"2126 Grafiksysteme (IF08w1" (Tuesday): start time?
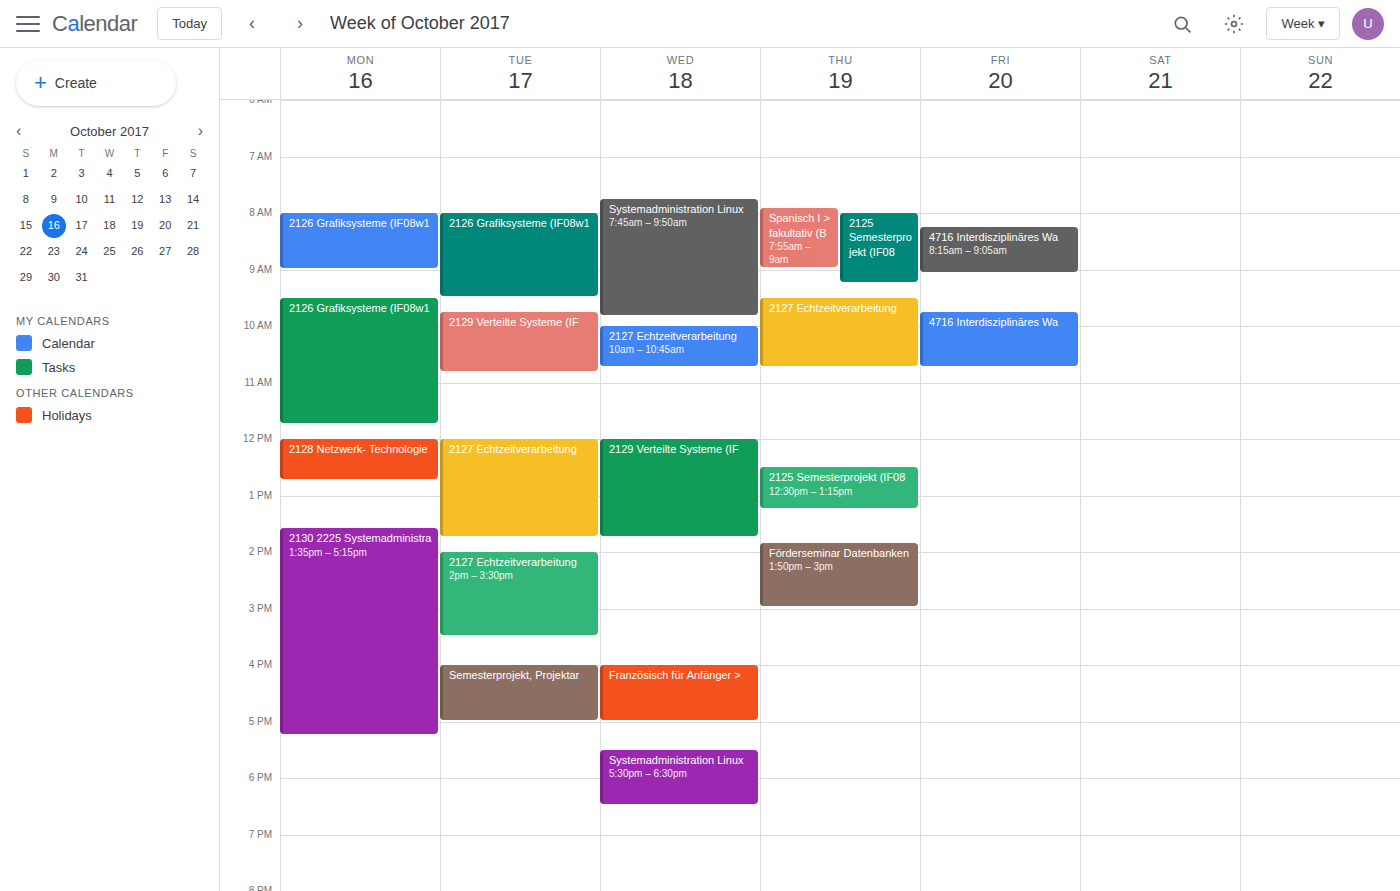
08:00